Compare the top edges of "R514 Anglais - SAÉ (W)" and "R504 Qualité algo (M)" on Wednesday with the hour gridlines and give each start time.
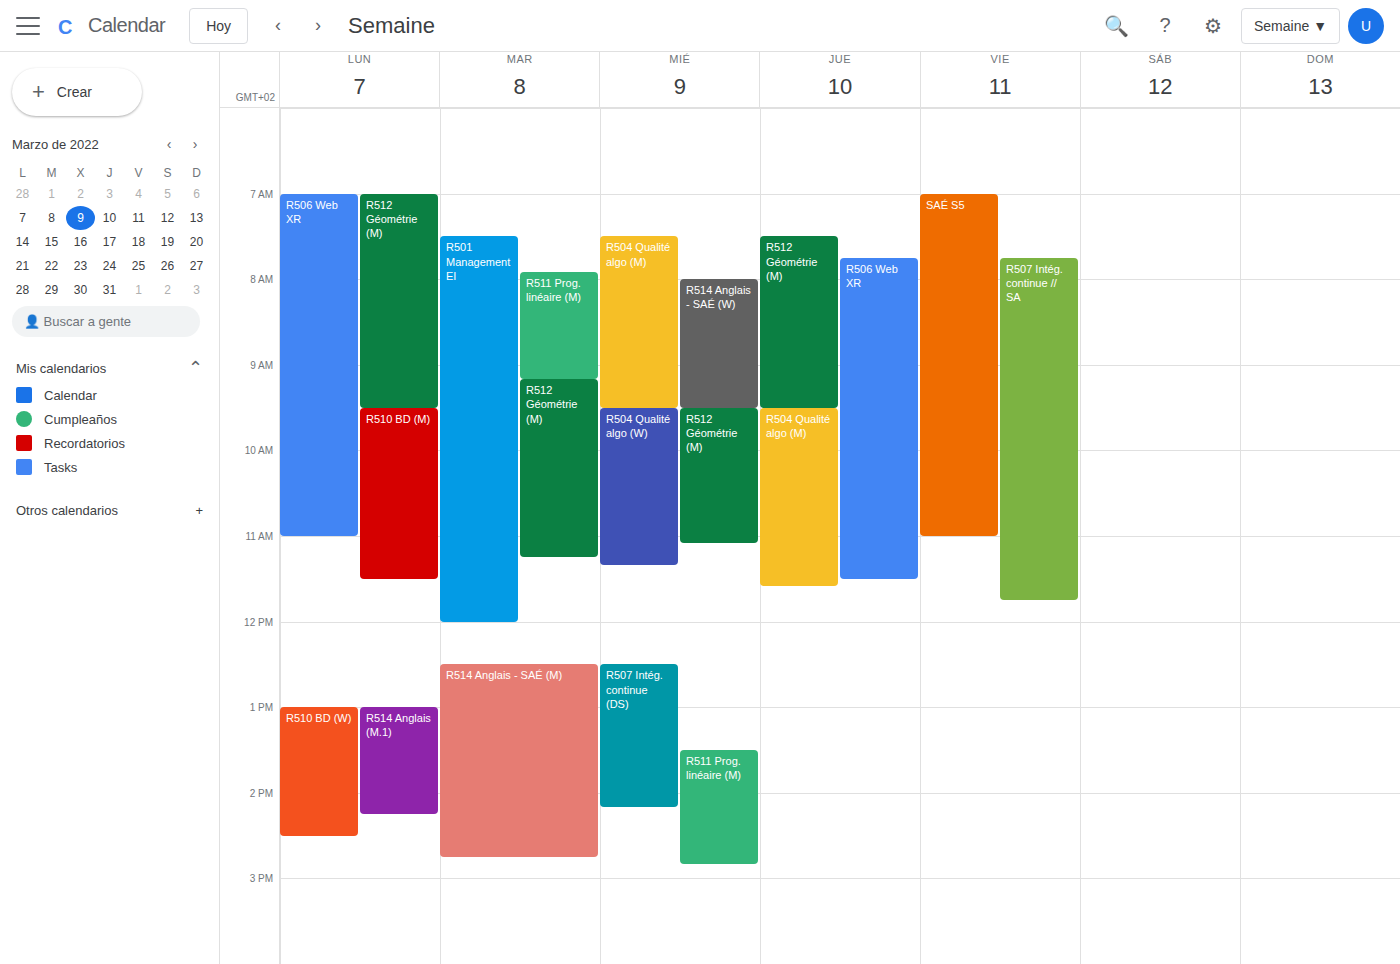
"R514 Anglais - SAÉ (W)": 08:00, exactly on the 08:00 line. "R504 Qualité algo (M)": 07:30, halfway between the 07:00 and 08:00 lines.